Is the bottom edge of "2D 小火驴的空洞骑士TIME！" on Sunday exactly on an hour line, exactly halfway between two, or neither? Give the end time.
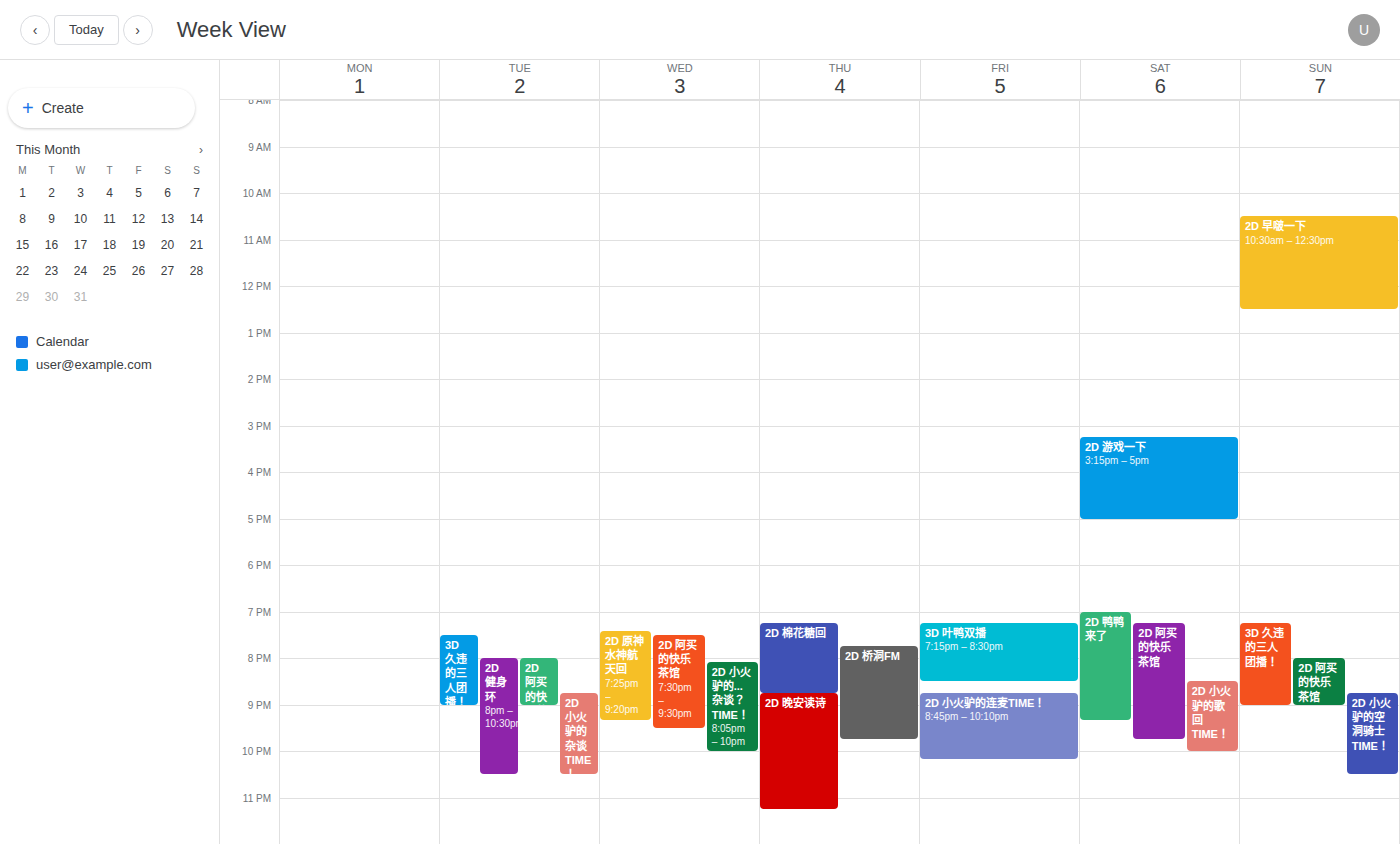
22:30 -- halfway between the 22:00 and 23:00 lines.